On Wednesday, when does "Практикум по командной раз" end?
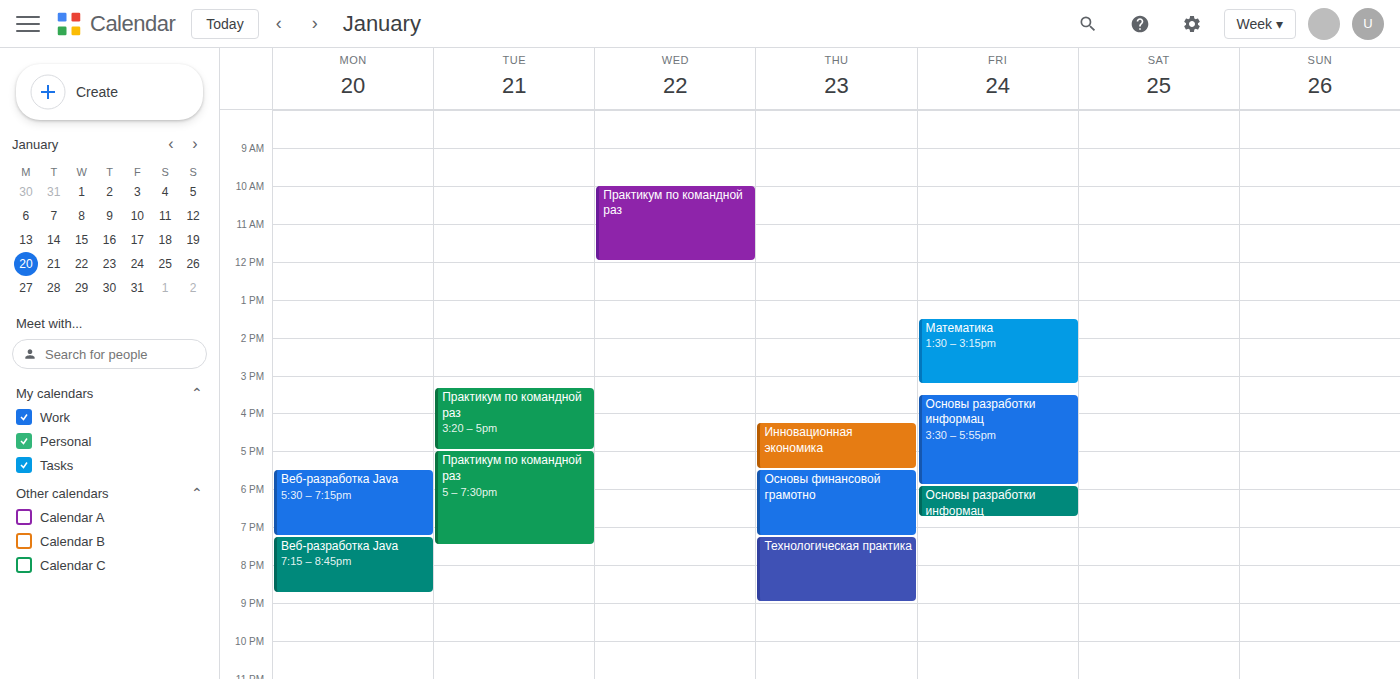
12:00 PM